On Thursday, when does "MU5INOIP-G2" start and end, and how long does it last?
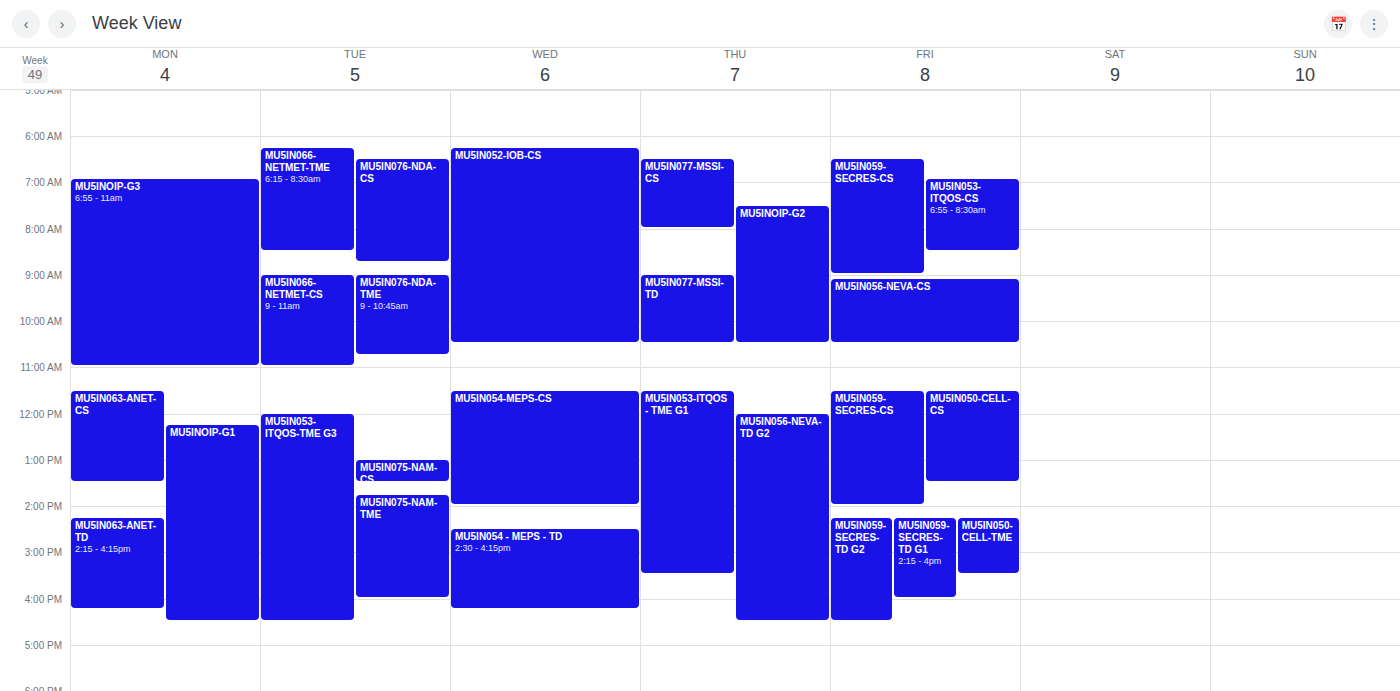
7:30 AM to 10:30 AM, 3 hours